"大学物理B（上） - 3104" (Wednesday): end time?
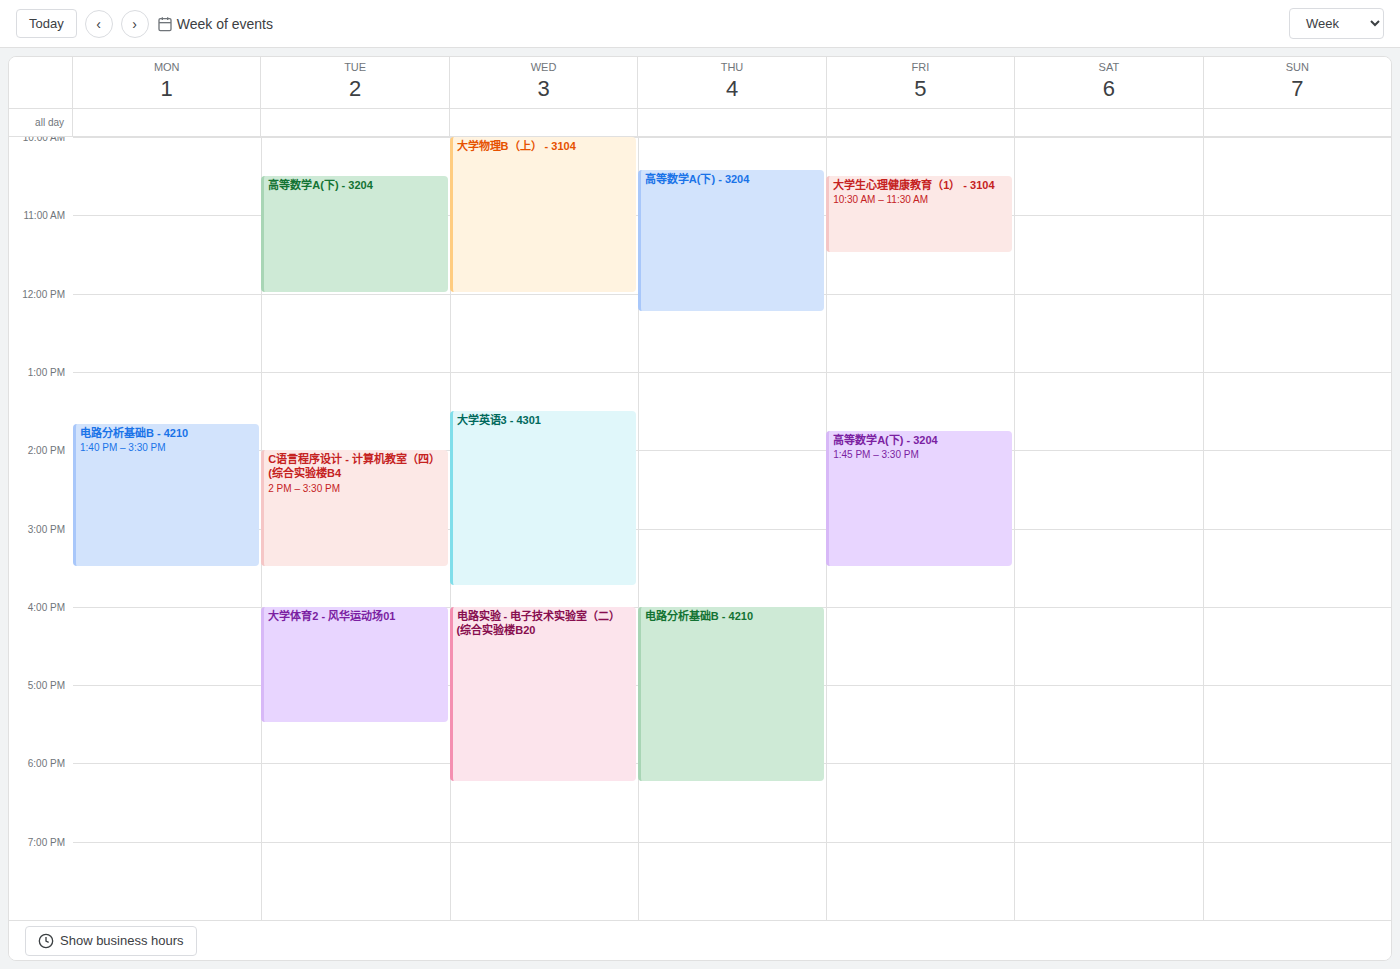
12:00 PM